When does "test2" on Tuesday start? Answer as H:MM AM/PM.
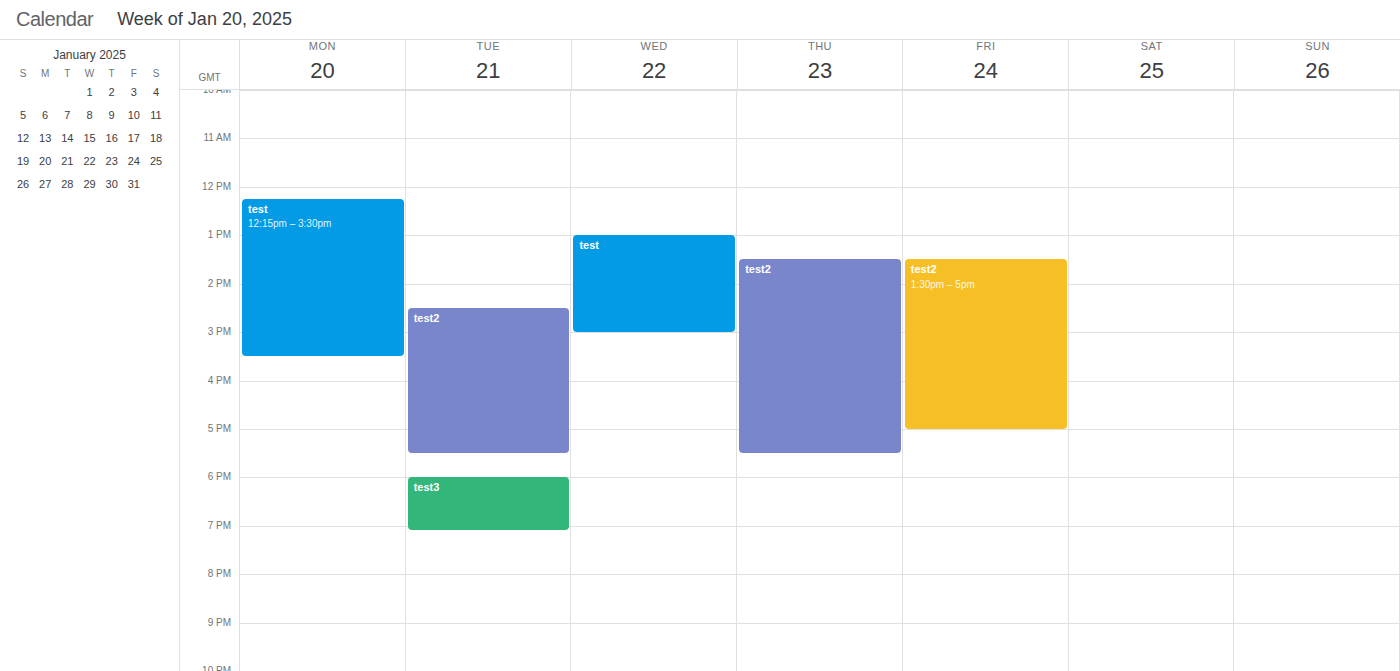
2:30 PM